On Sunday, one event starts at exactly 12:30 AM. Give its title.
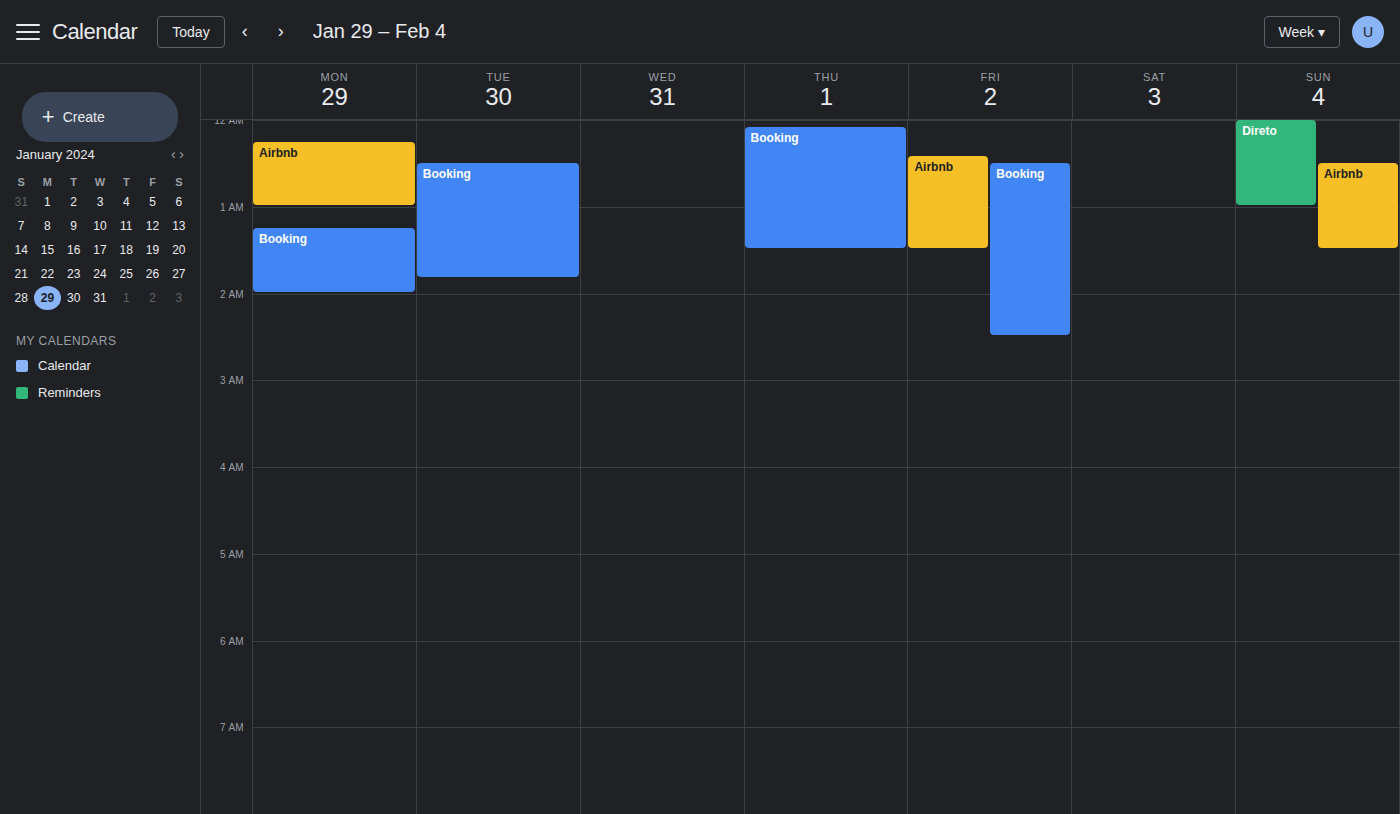
"Airbnb"